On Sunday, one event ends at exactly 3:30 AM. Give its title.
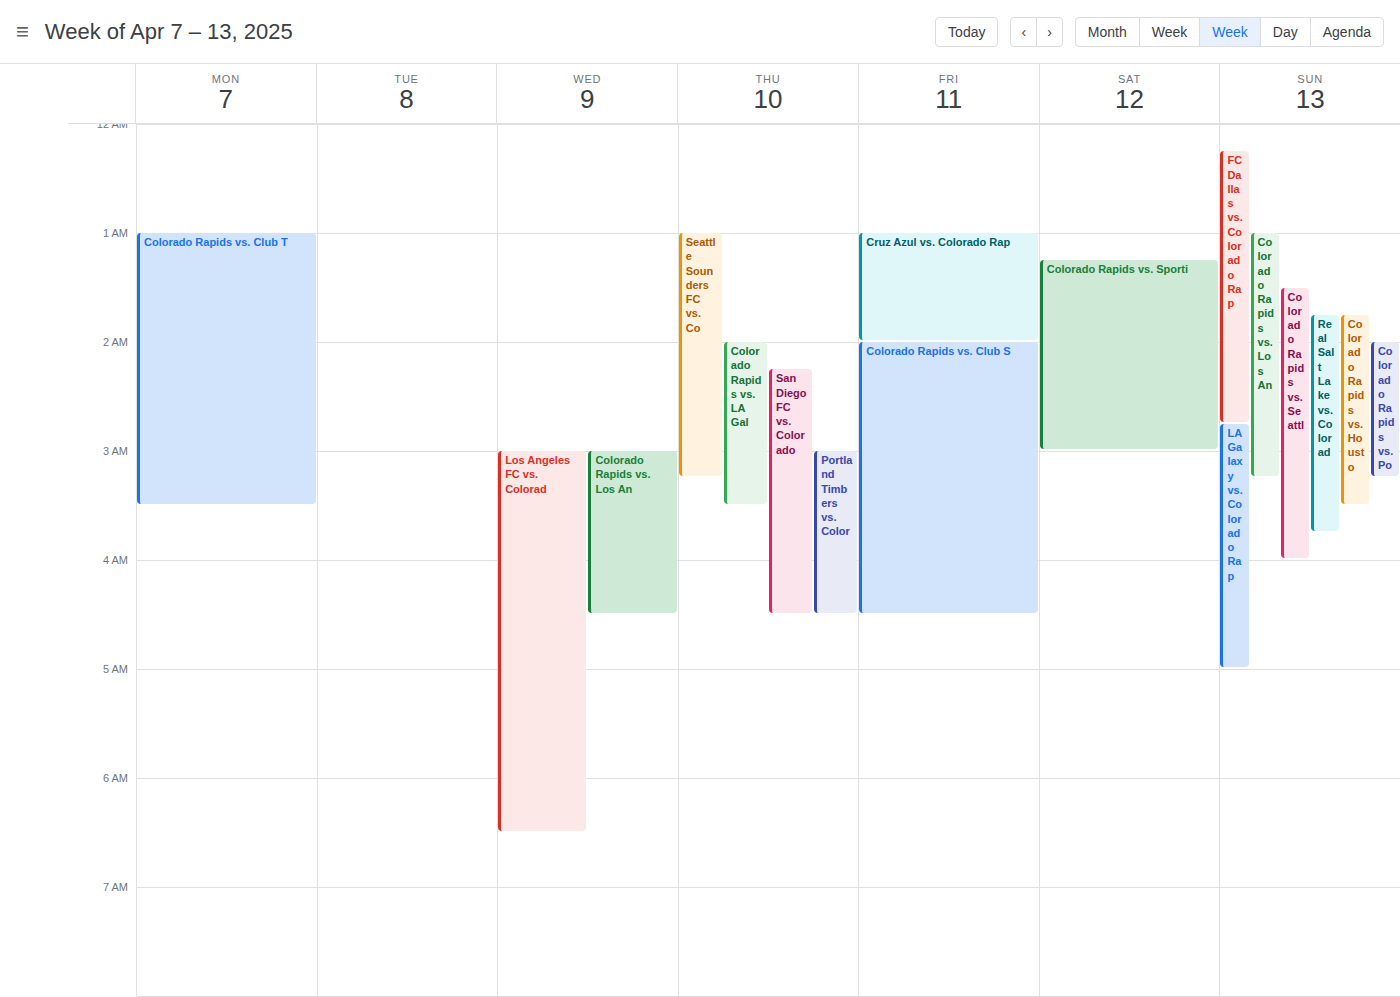
"Colorado Rapids vs. Housto"